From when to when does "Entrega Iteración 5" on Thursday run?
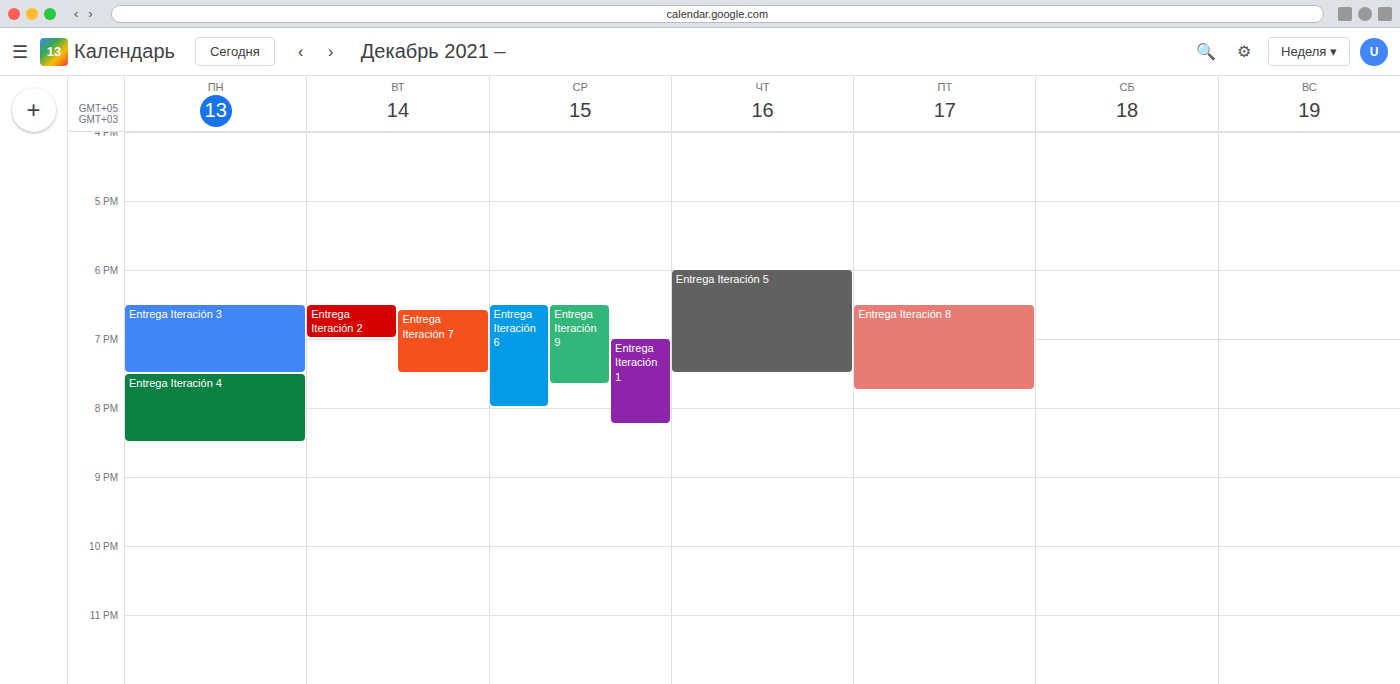
6:00 PM to 7:30 PM